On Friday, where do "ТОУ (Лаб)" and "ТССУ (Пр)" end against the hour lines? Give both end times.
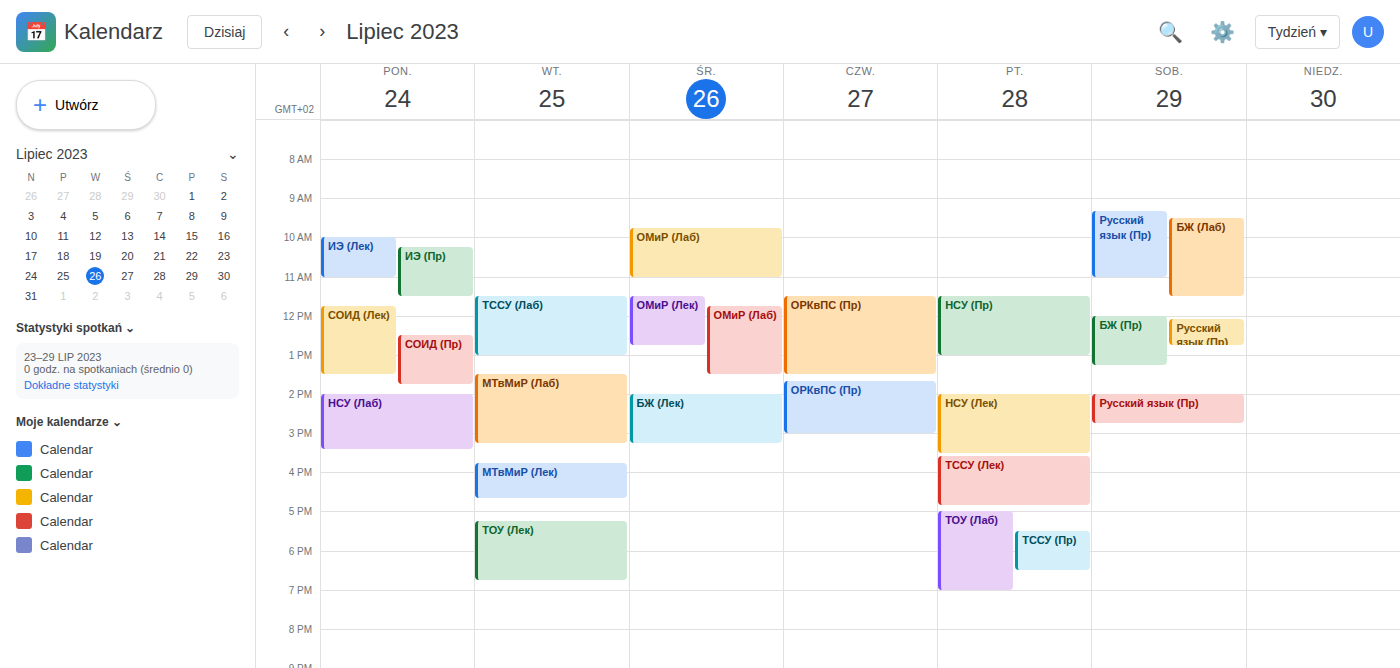
"ТОУ (Лаб)": 7:00 PM, exactly on the 7 PM line. "ТССУ (Пр)": 6:30 PM, halfway between the 6 PM and 7 PM lines.